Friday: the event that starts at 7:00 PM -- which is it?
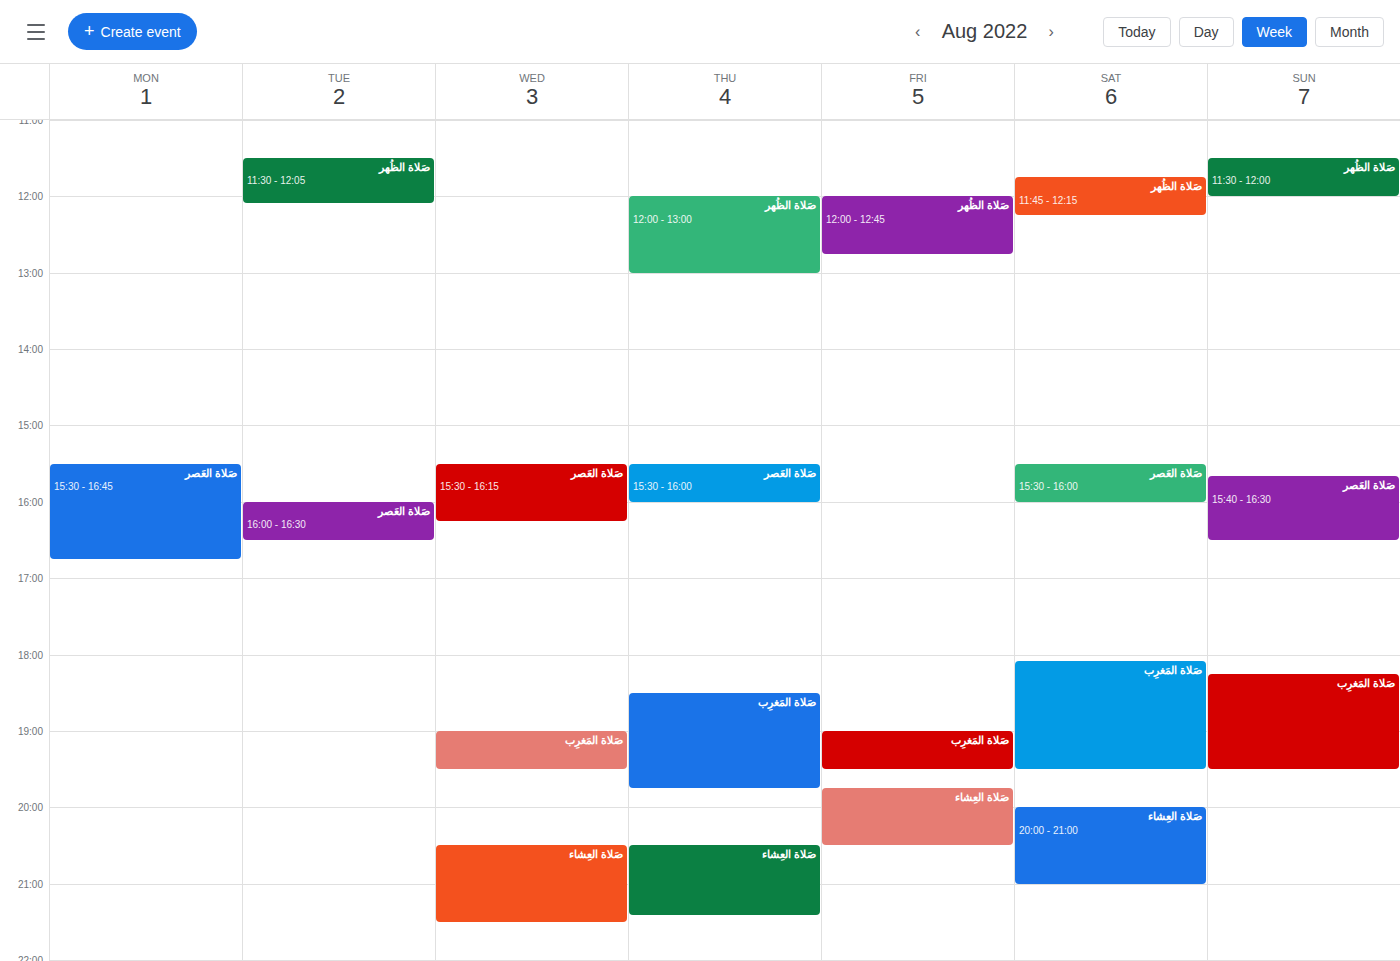
"صَلاة المَغرِب"